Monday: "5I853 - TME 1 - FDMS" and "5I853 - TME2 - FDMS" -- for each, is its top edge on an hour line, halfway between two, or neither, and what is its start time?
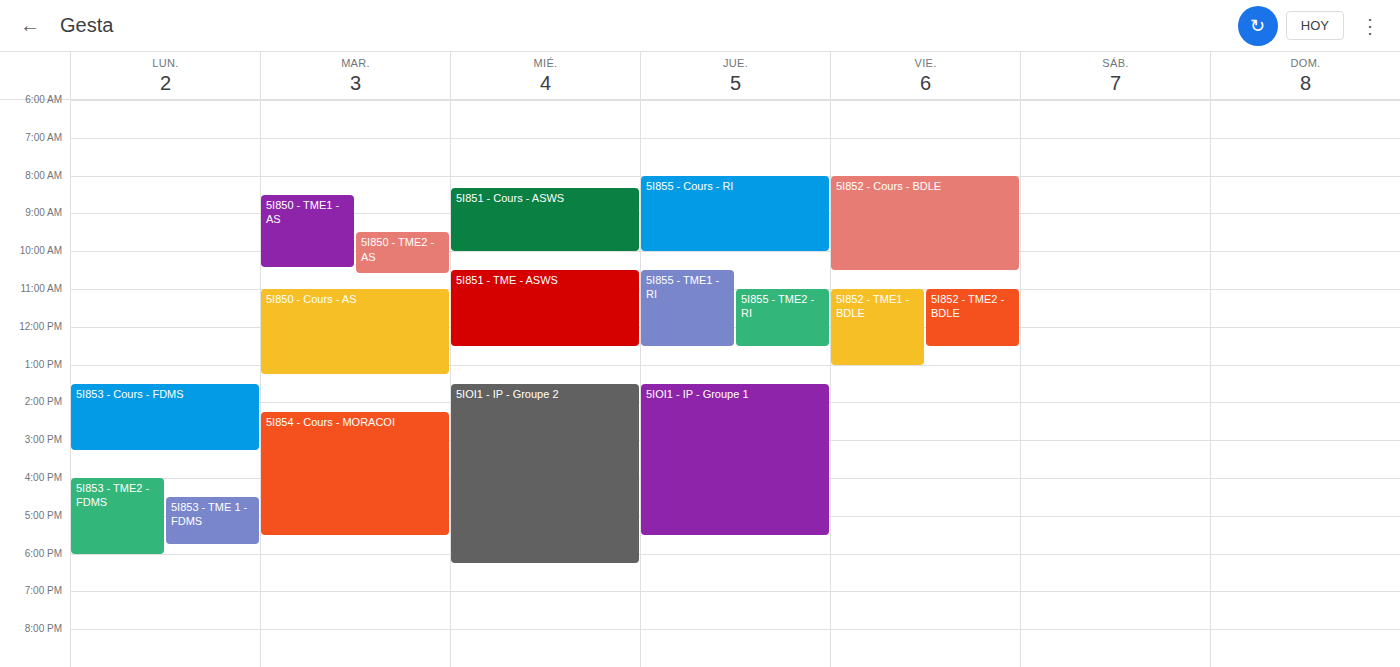
"5I853 - TME 1 - FDMS": 4:30 PM, halfway between the 4 PM and 5 PM lines. "5I853 - TME2 - FDMS": 4:00 PM, exactly on the 4 PM line.